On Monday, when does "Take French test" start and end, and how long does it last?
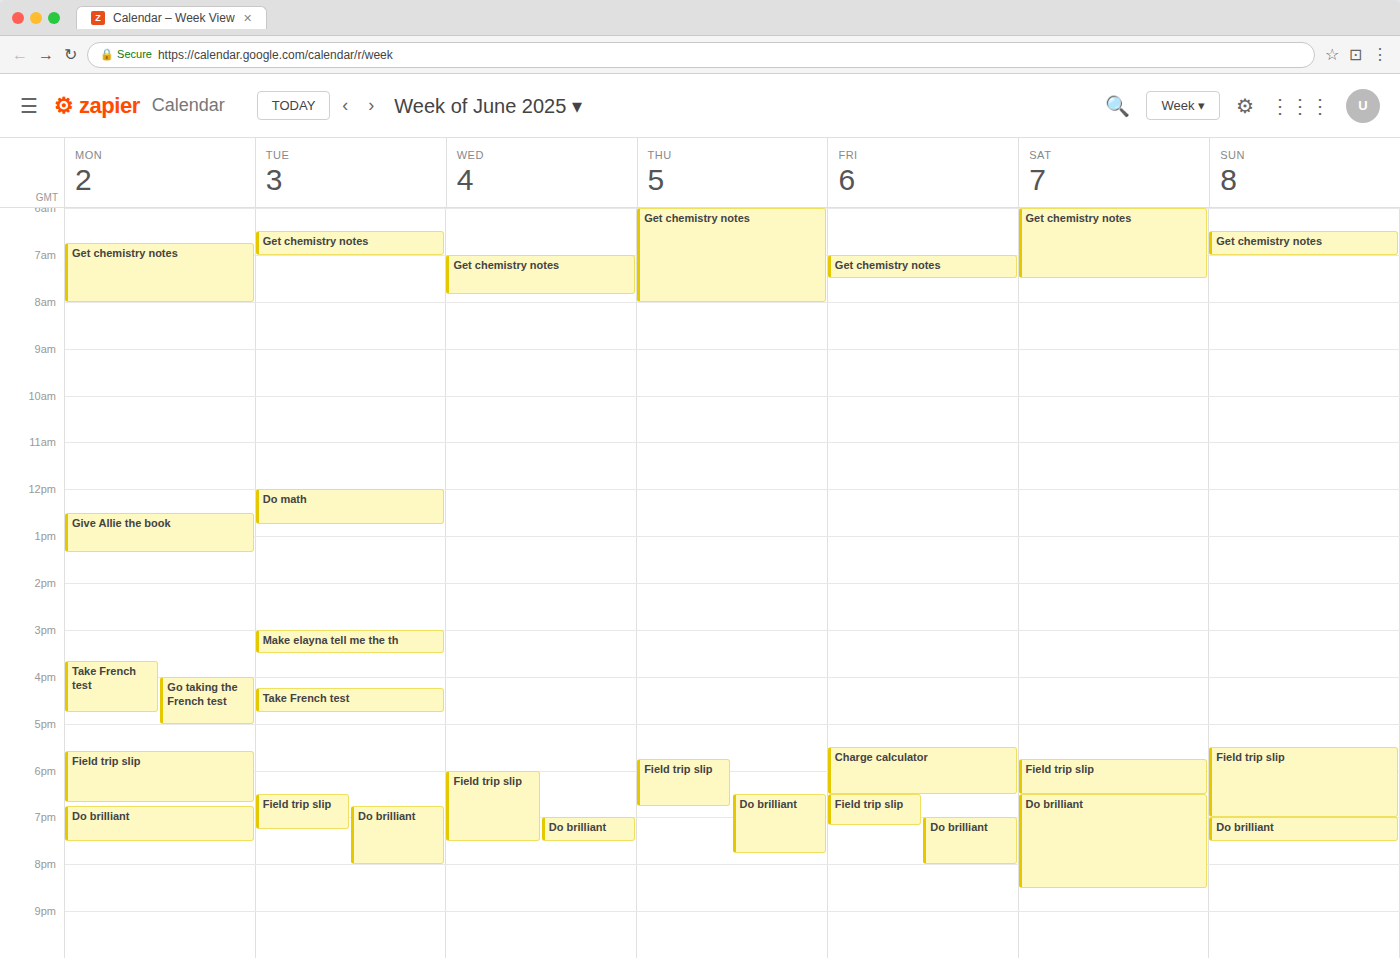
3:40 PM to 4:45 PM, 1 hour 5 minutes